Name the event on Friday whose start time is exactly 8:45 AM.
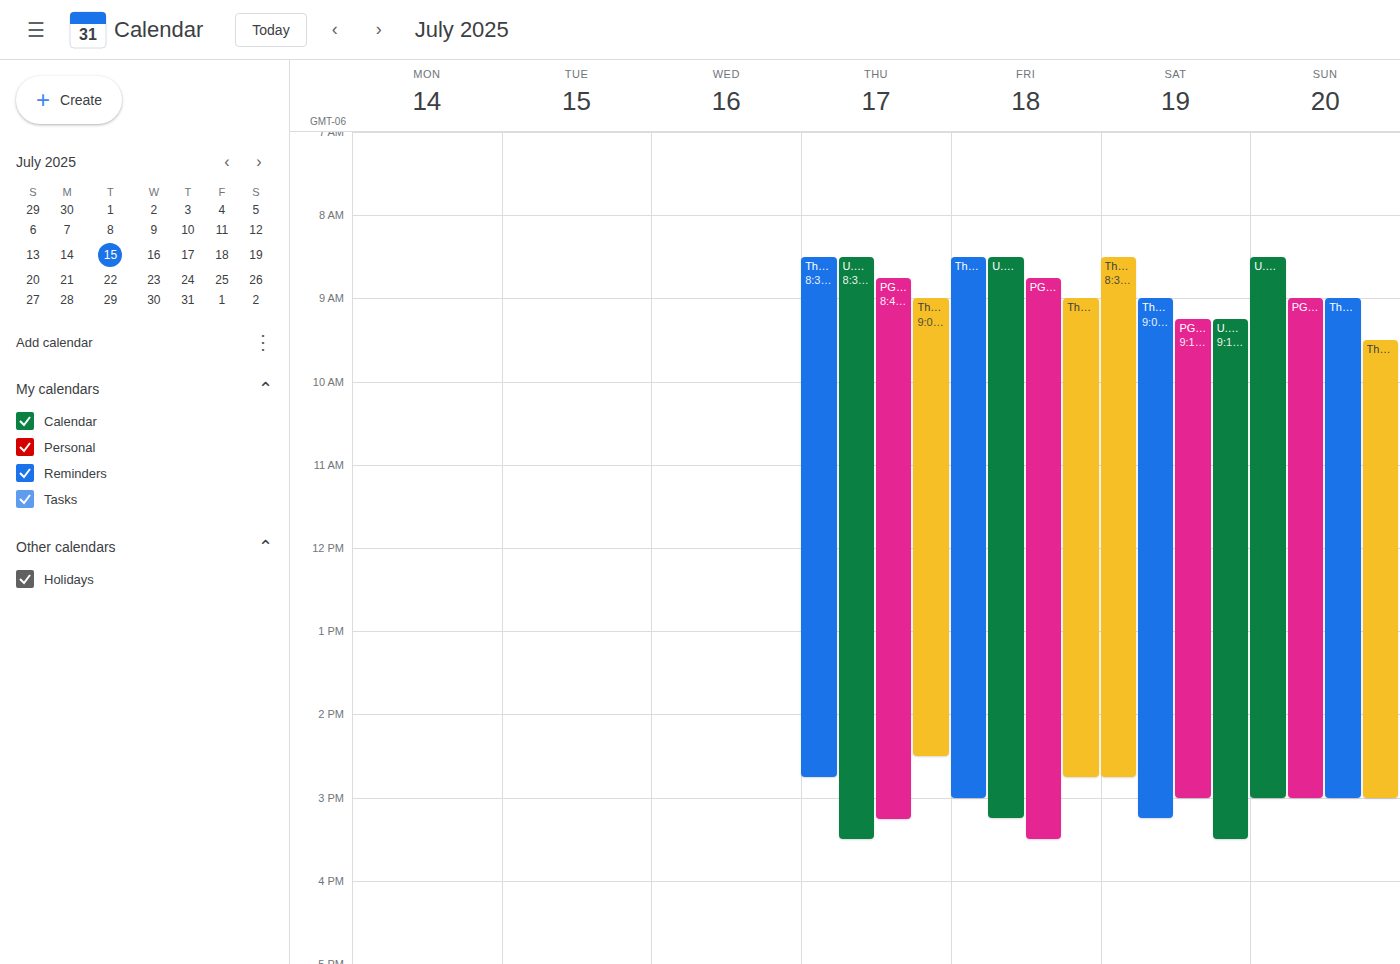
"PGA Championship – Round 2"